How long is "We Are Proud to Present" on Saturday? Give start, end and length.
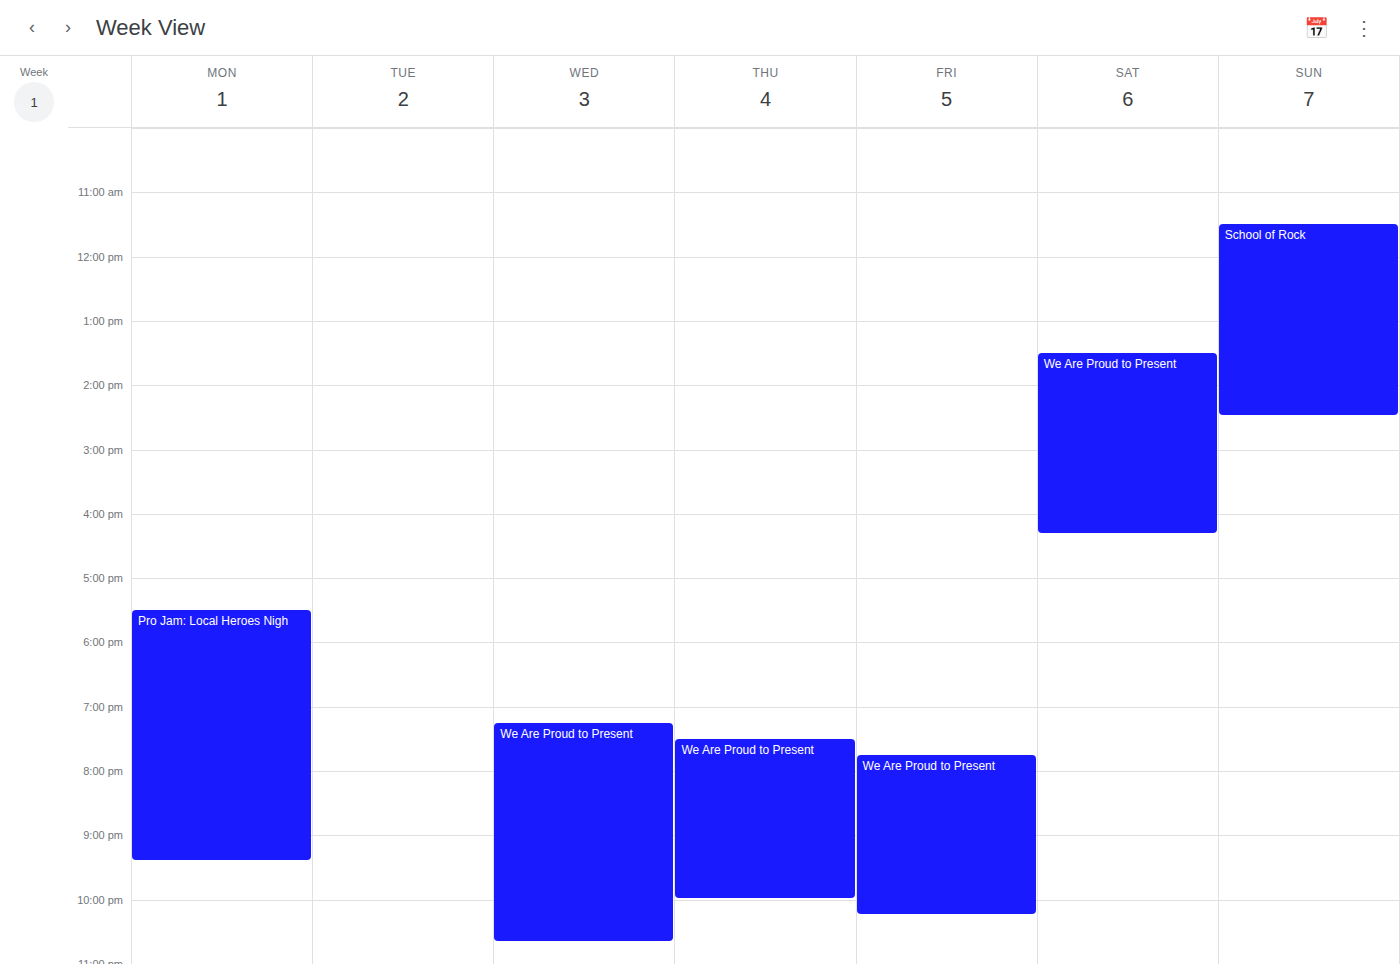
13:30 to 16:20, 2 hours 50 minutes